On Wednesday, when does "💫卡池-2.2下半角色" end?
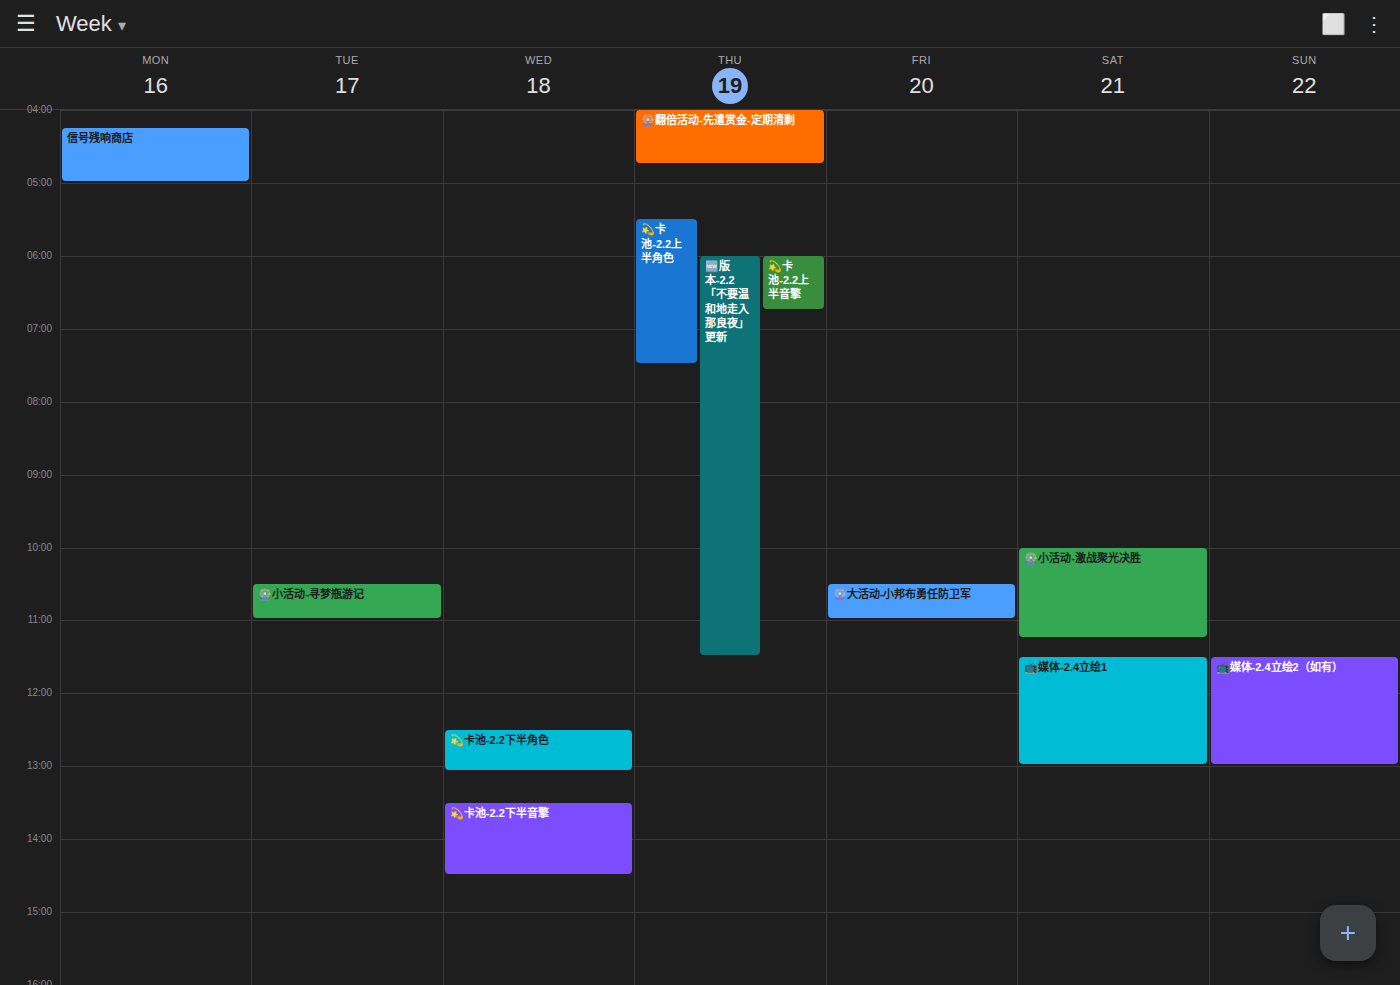
1:05 PM